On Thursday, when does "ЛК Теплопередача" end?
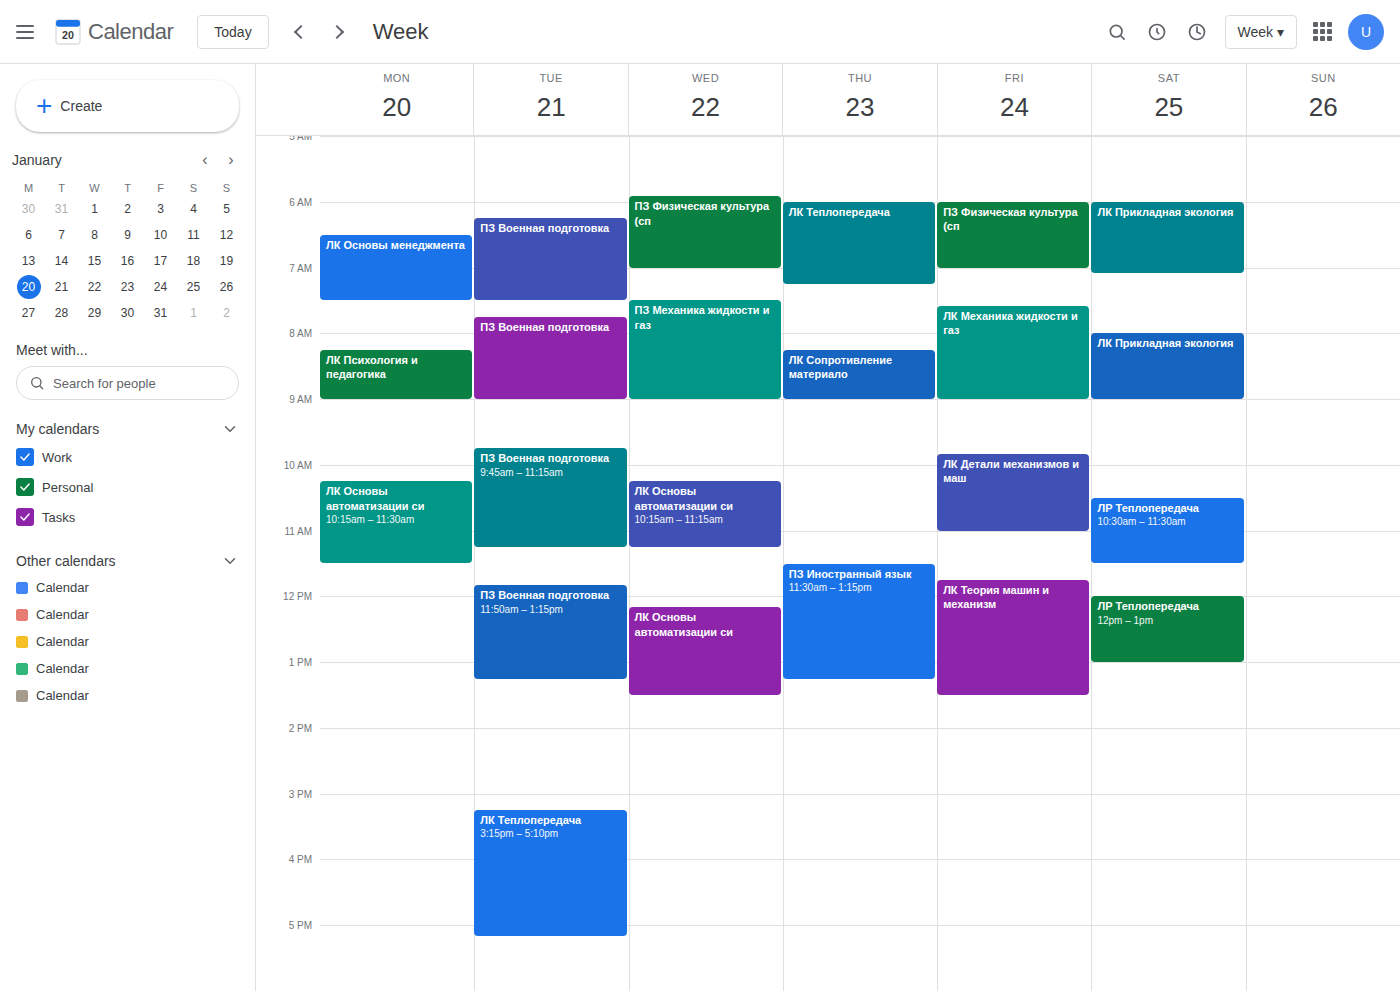
7:15 AM